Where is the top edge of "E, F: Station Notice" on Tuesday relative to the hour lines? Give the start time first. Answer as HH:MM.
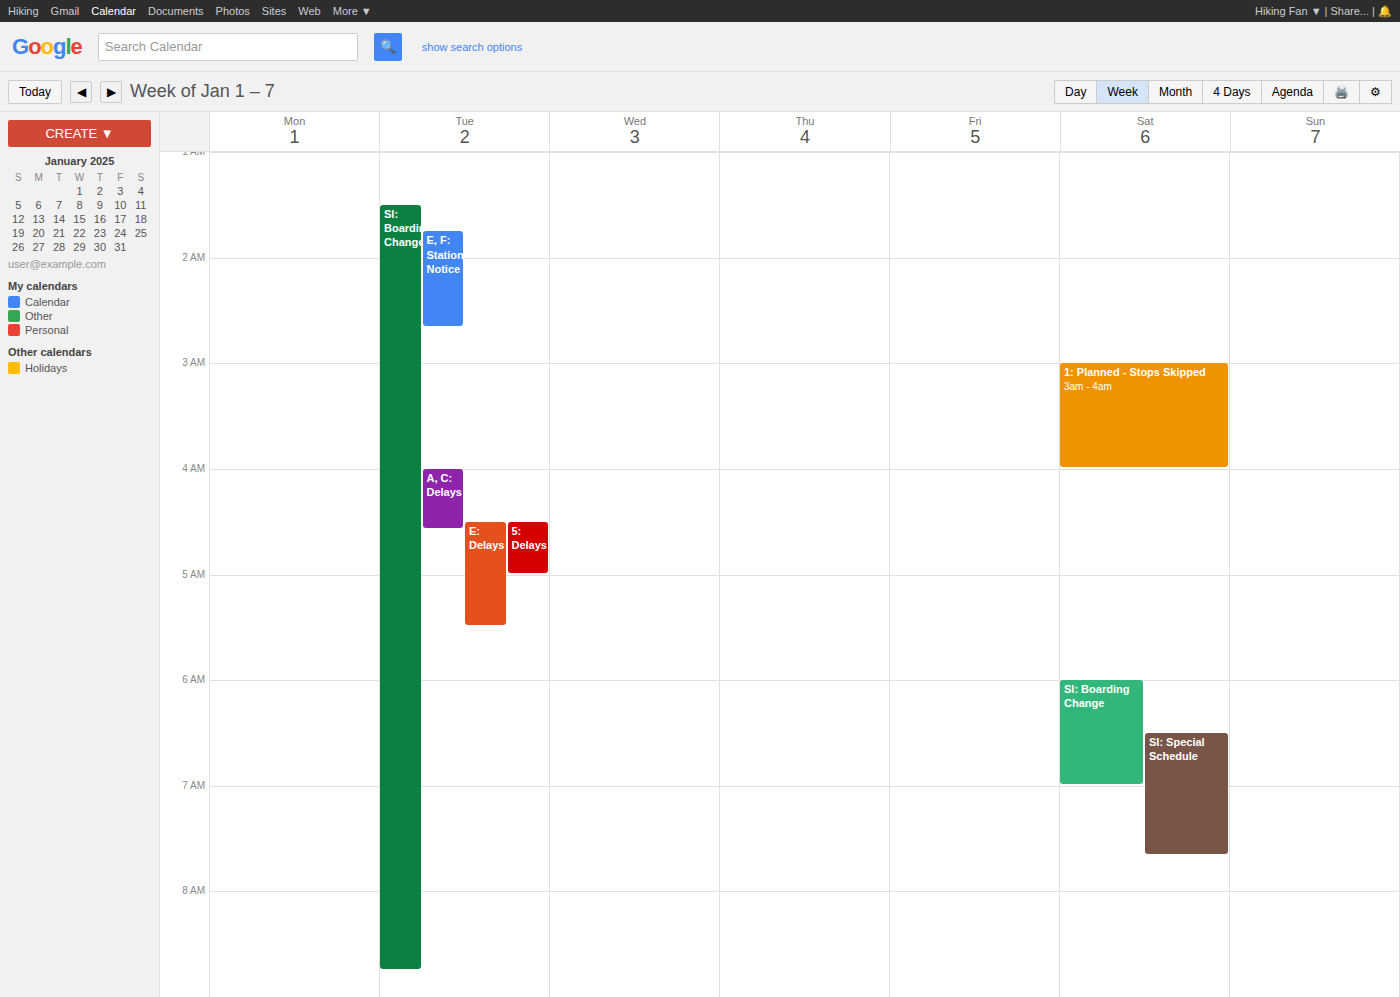
01:45 -- neither: three quarters of the way from the 01:00 line to the 02:00 line.